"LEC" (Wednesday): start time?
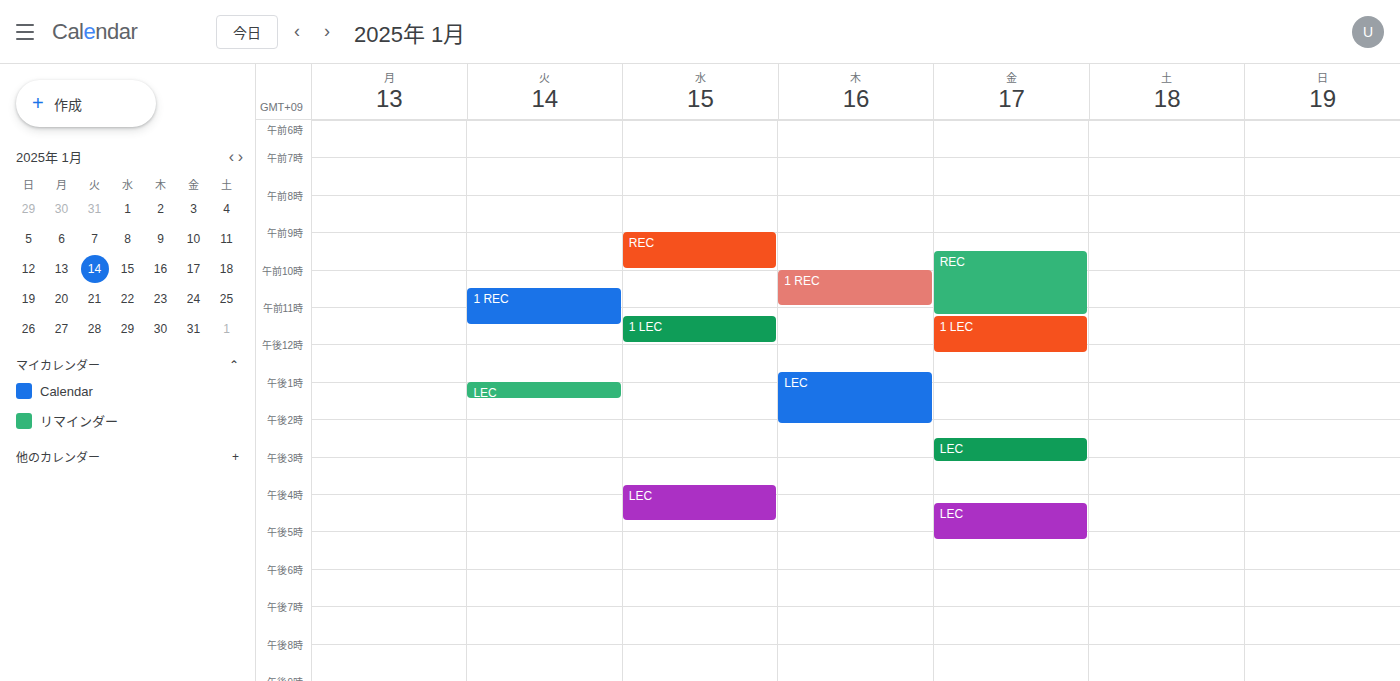
3:45 PM